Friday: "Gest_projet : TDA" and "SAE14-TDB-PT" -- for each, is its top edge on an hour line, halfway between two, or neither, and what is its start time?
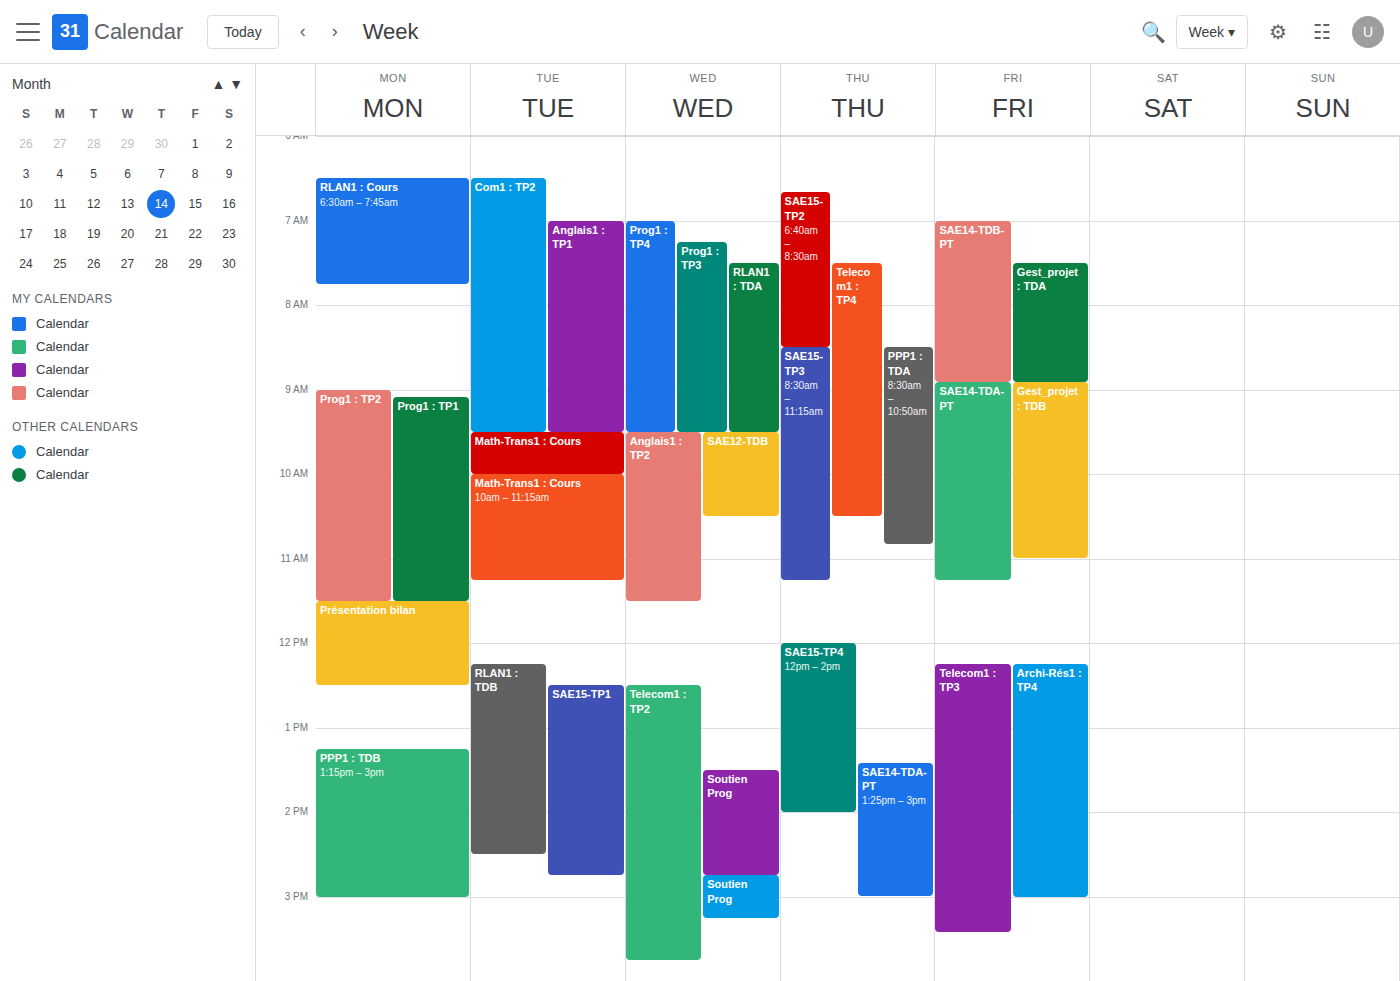
"Gest_projet : TDA": 7:30 AM, halfway between the 7 AM and 8 AM lines. "SAE14-TDB-PT": 7:00 AM, exactly on the 7 AM line.